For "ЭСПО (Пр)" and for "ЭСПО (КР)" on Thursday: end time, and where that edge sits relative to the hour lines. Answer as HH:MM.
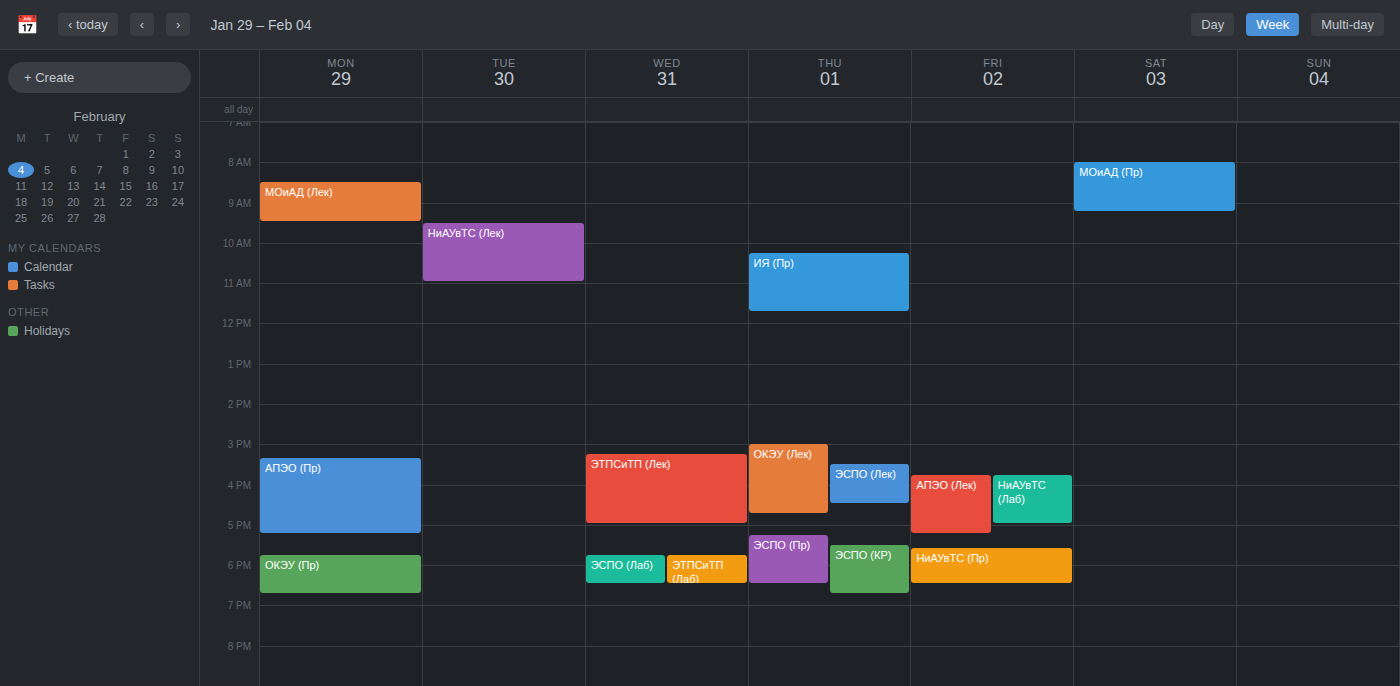
"ЭСПО (Пр)": 18:30, halfway between the 18:00 and 19:00 lines. "ЭСПО (КР)": 18:45, neither: three quarters of the way from the 18:00 line to the 19:00 line.